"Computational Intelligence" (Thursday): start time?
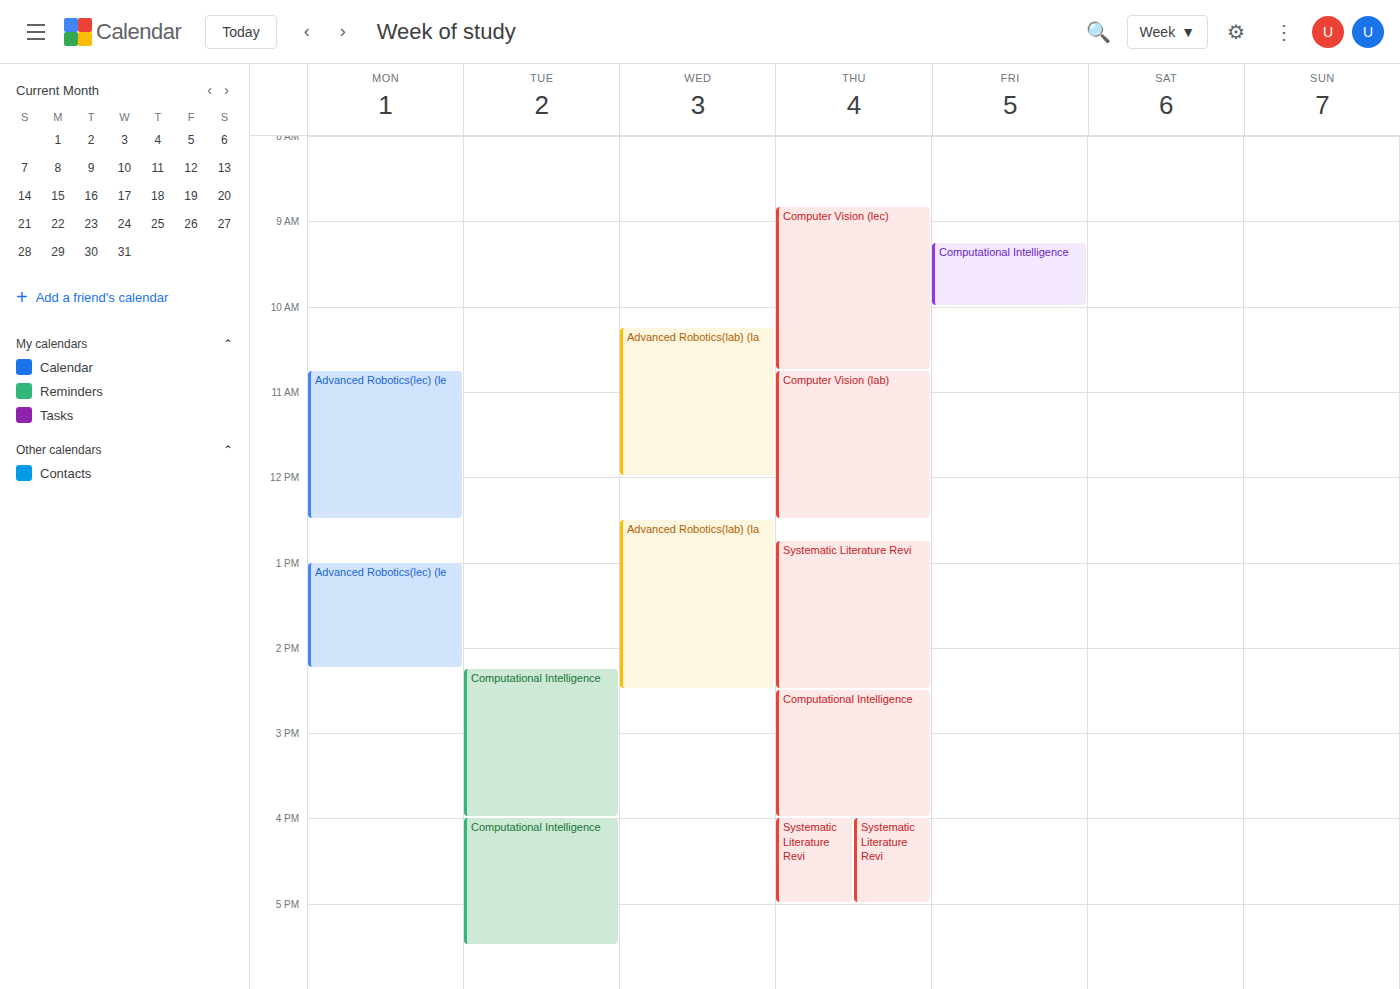
2:30 PM